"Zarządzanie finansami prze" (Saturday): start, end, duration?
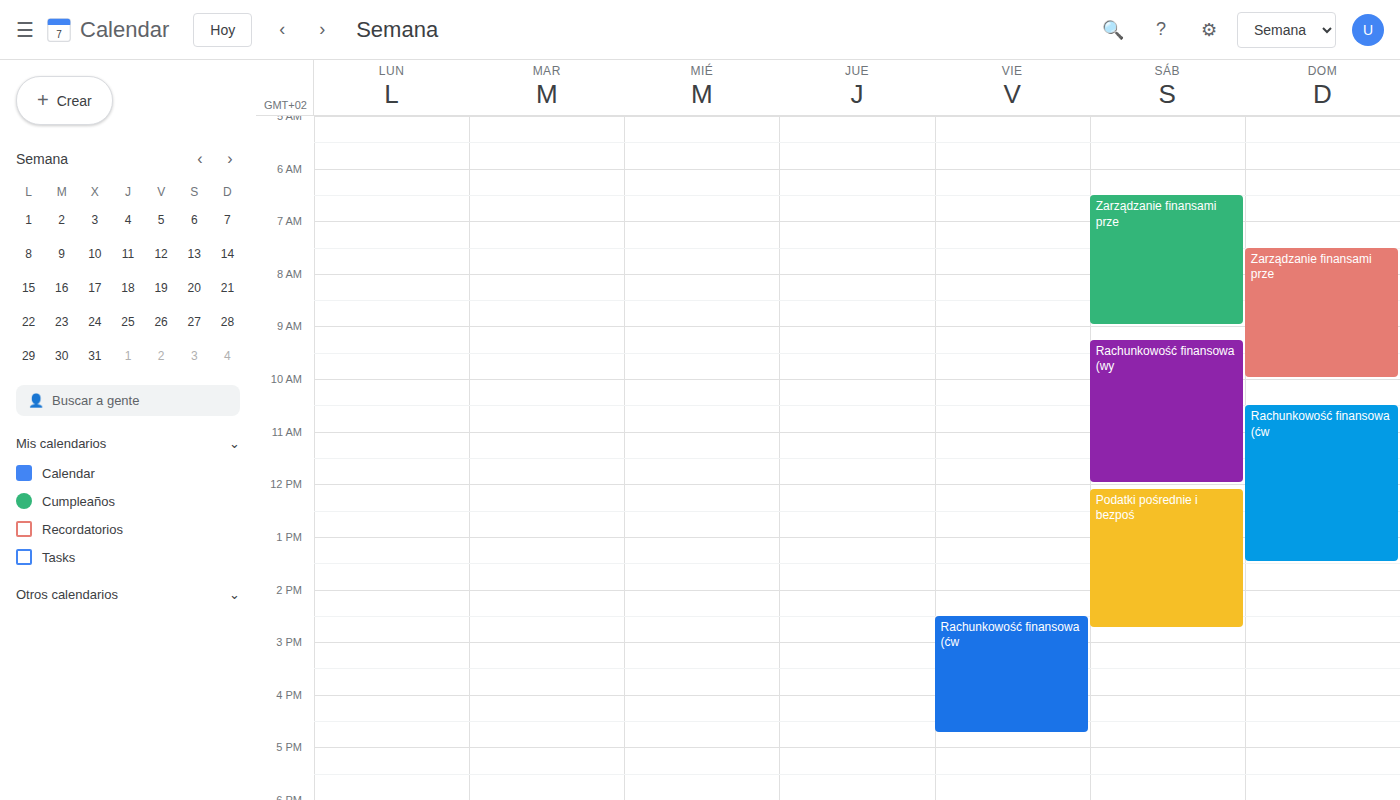
6:30 AM to 9:00 AM, 2 hours 30 minutes